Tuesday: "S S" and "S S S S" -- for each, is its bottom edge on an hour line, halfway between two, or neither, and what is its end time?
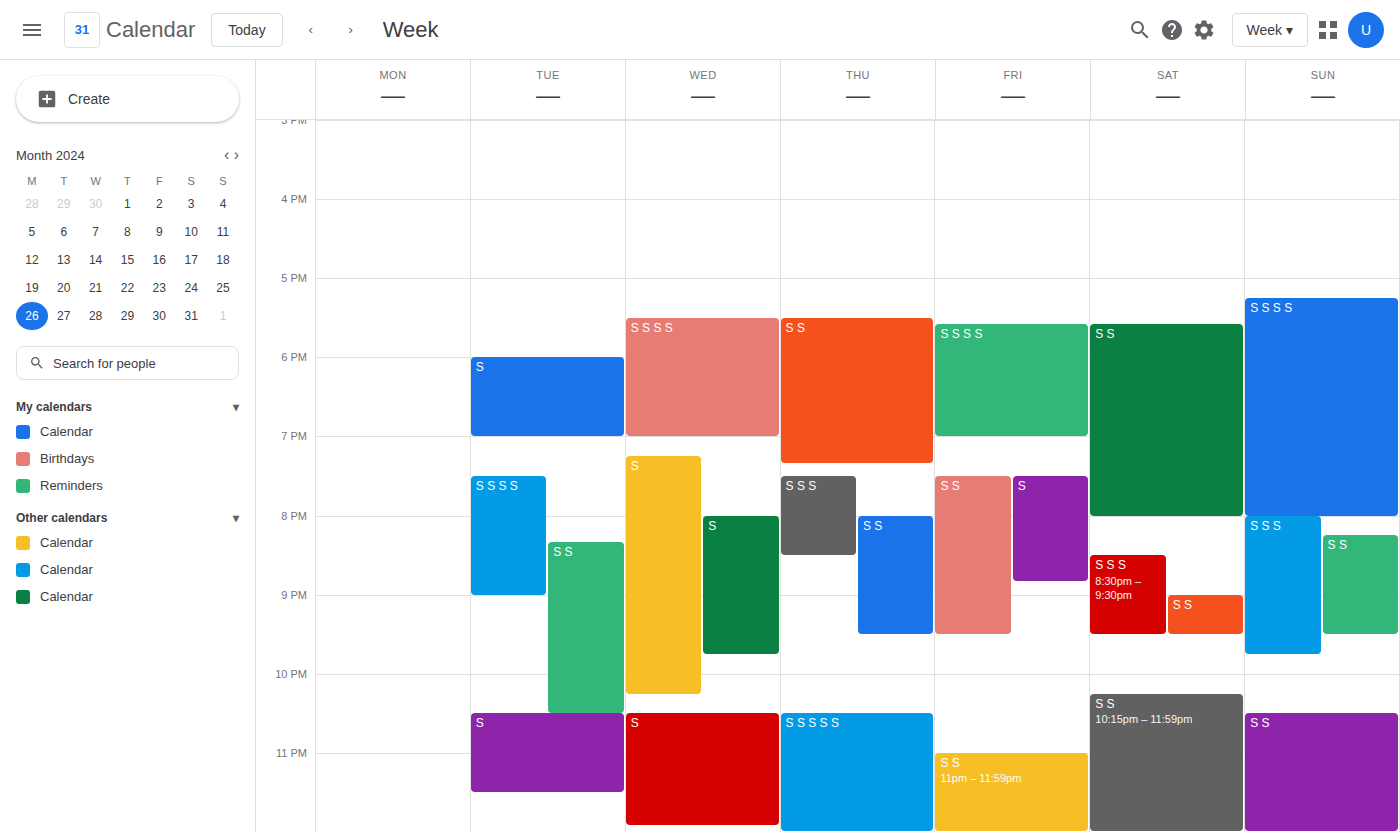
"S S": 10:30 PM, halfway between the 10 PM and 11 PM lines. "S S S S": 9:00 PM, exactly on the 9 PM line.